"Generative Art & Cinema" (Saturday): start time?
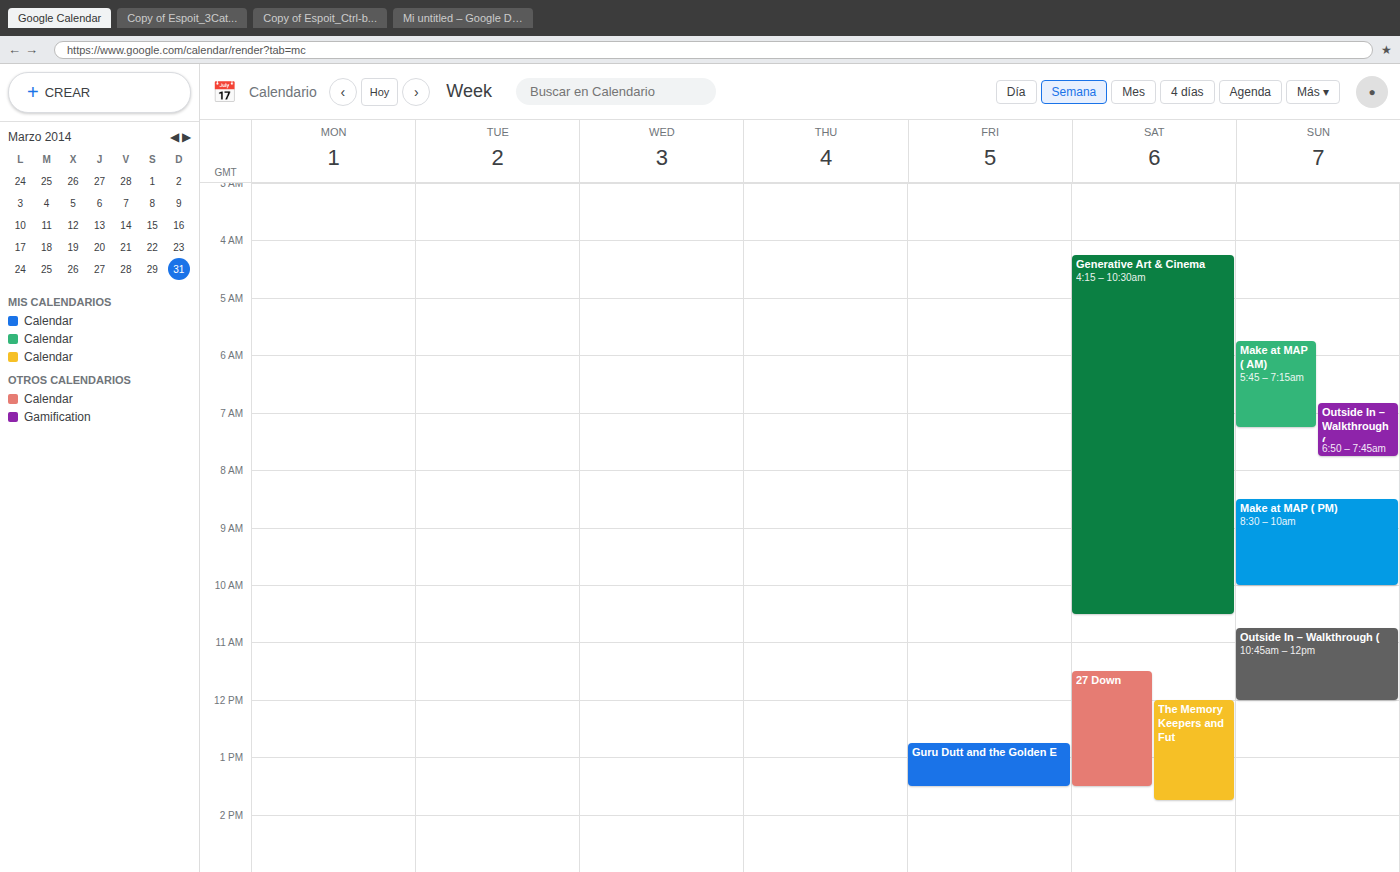
4:15 AM